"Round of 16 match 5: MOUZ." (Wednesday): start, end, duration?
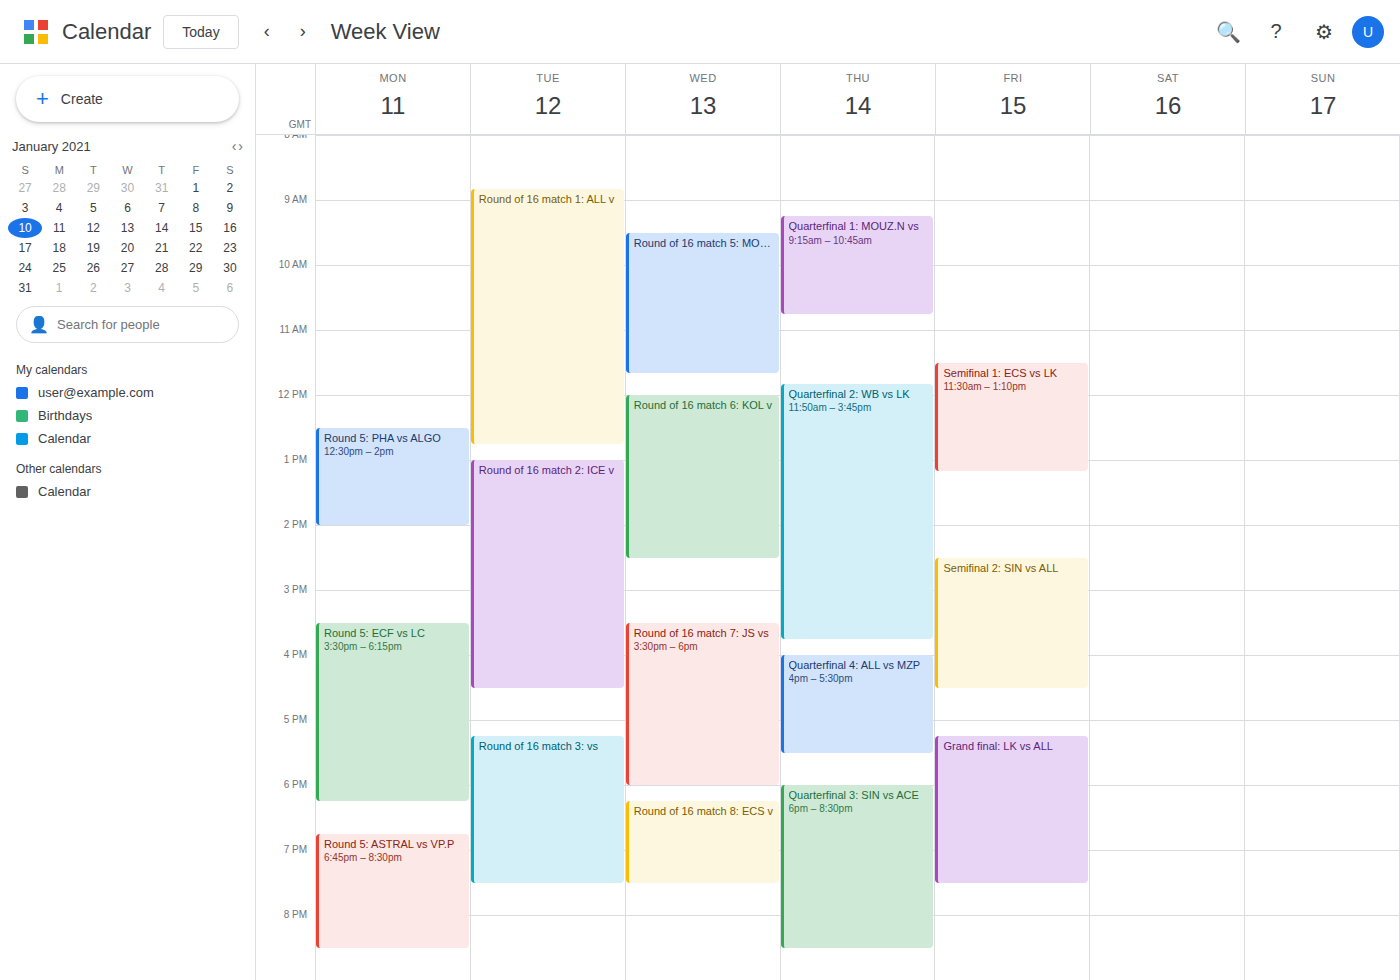
09:30 to 11:40, 2 hours 10 minutes